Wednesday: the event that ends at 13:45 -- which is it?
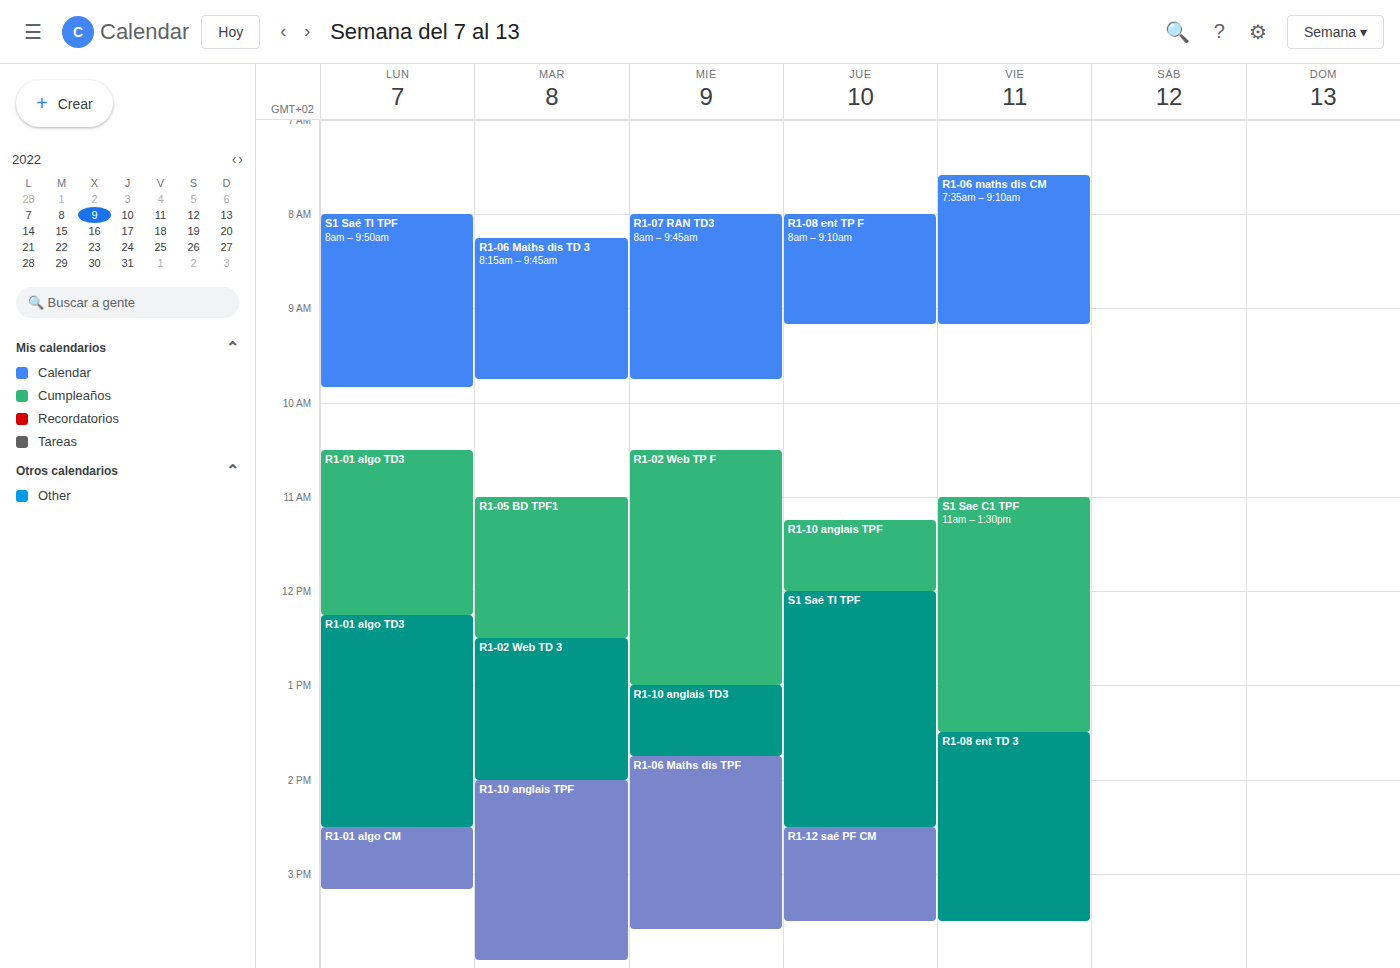
"R1-10 anglais TD3"